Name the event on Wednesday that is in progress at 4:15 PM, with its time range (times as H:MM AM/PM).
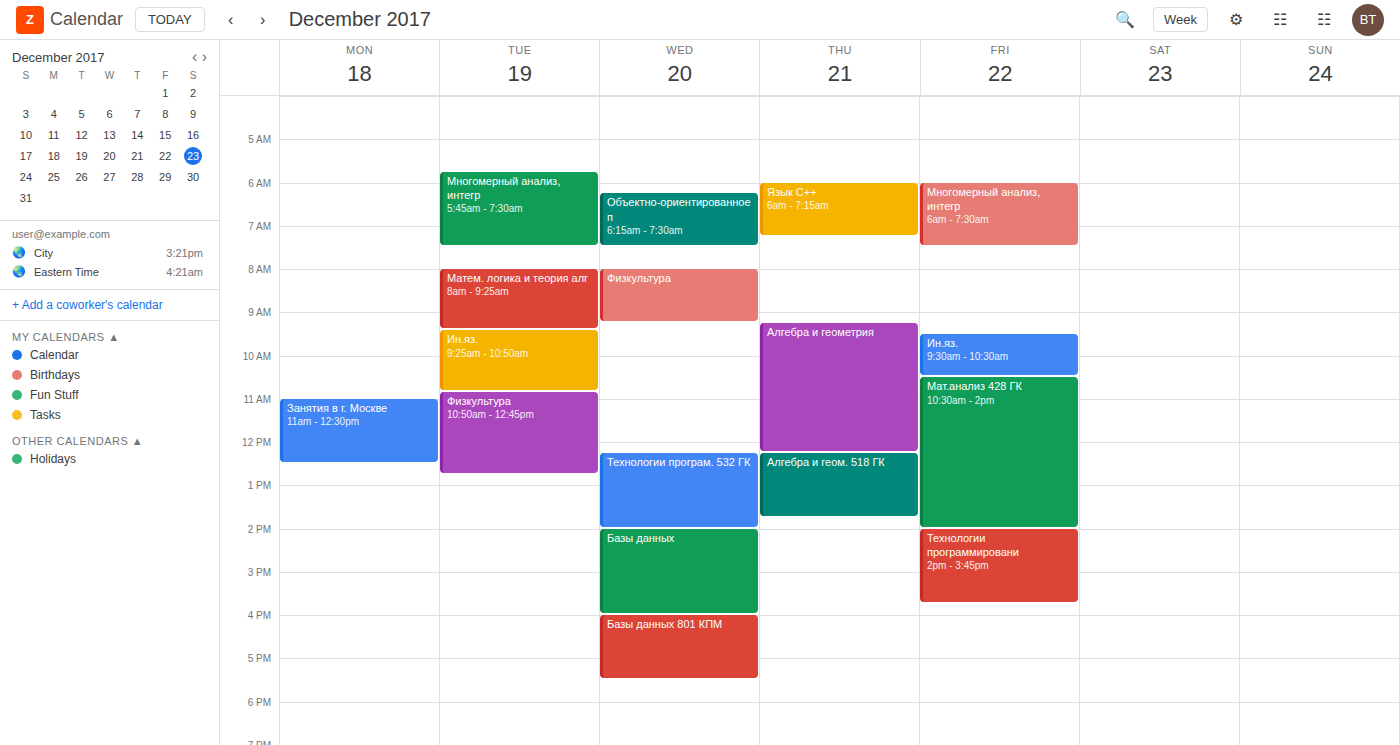
"Базы данных 801 КПМ", 4:00 PM to 5:30 PM